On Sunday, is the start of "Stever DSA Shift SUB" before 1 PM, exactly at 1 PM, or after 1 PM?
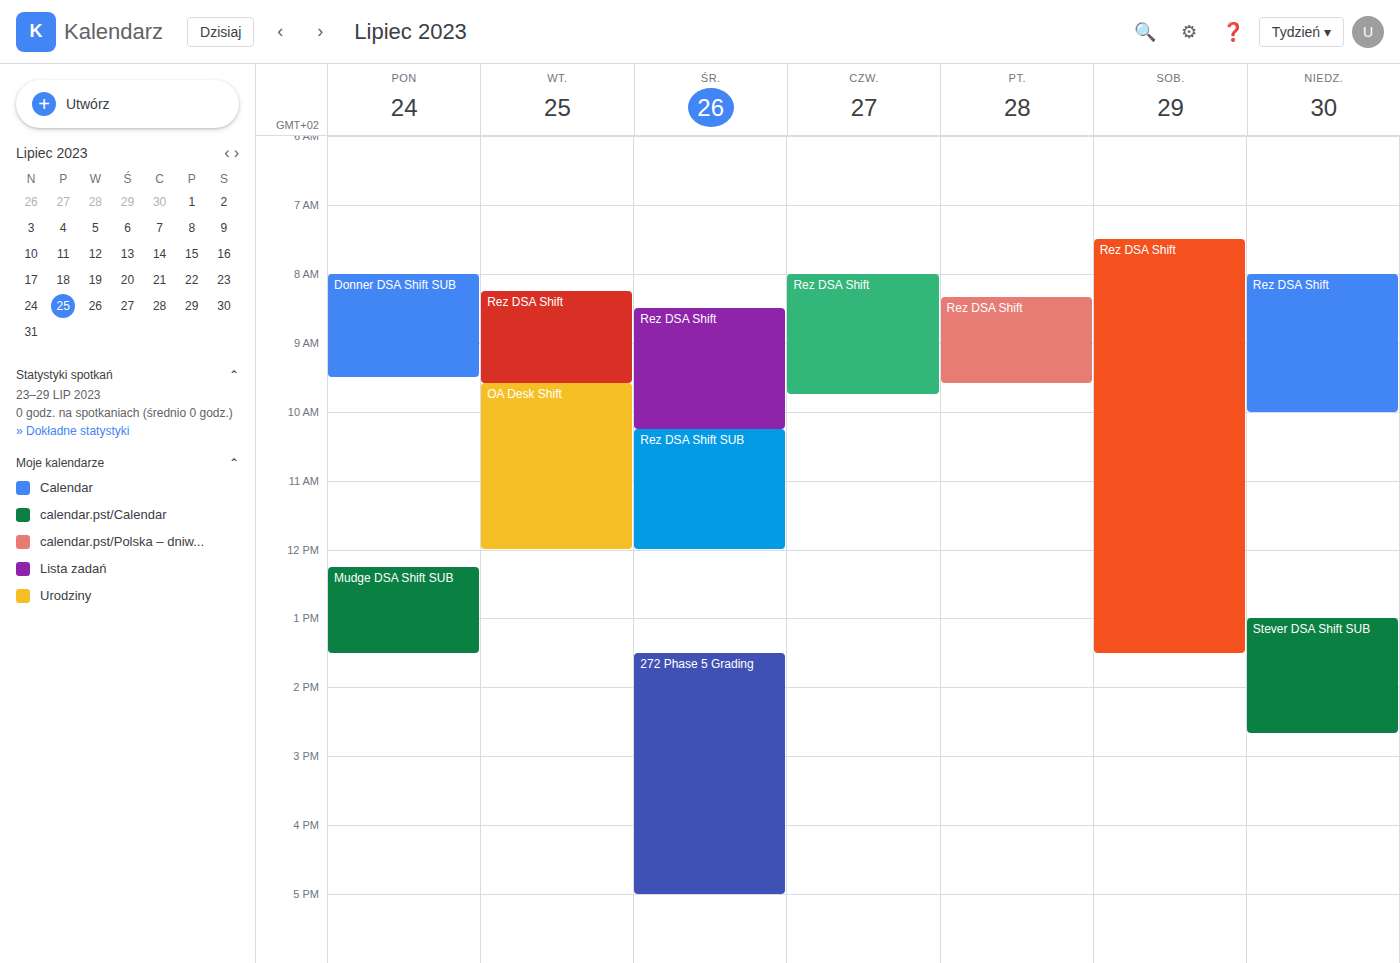
1:00 PM -- exactly at 1 PM, on the 1 PM line.